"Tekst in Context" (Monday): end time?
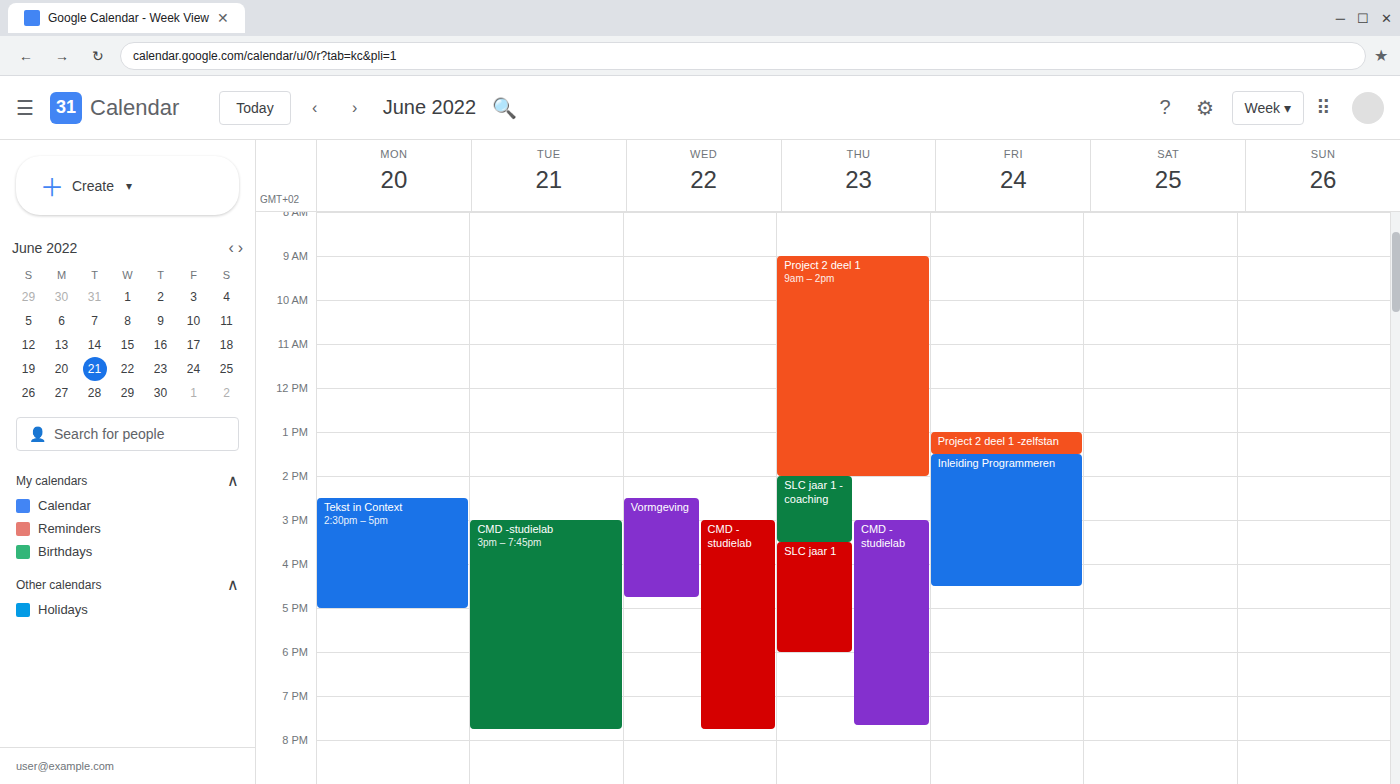
5:00 PM